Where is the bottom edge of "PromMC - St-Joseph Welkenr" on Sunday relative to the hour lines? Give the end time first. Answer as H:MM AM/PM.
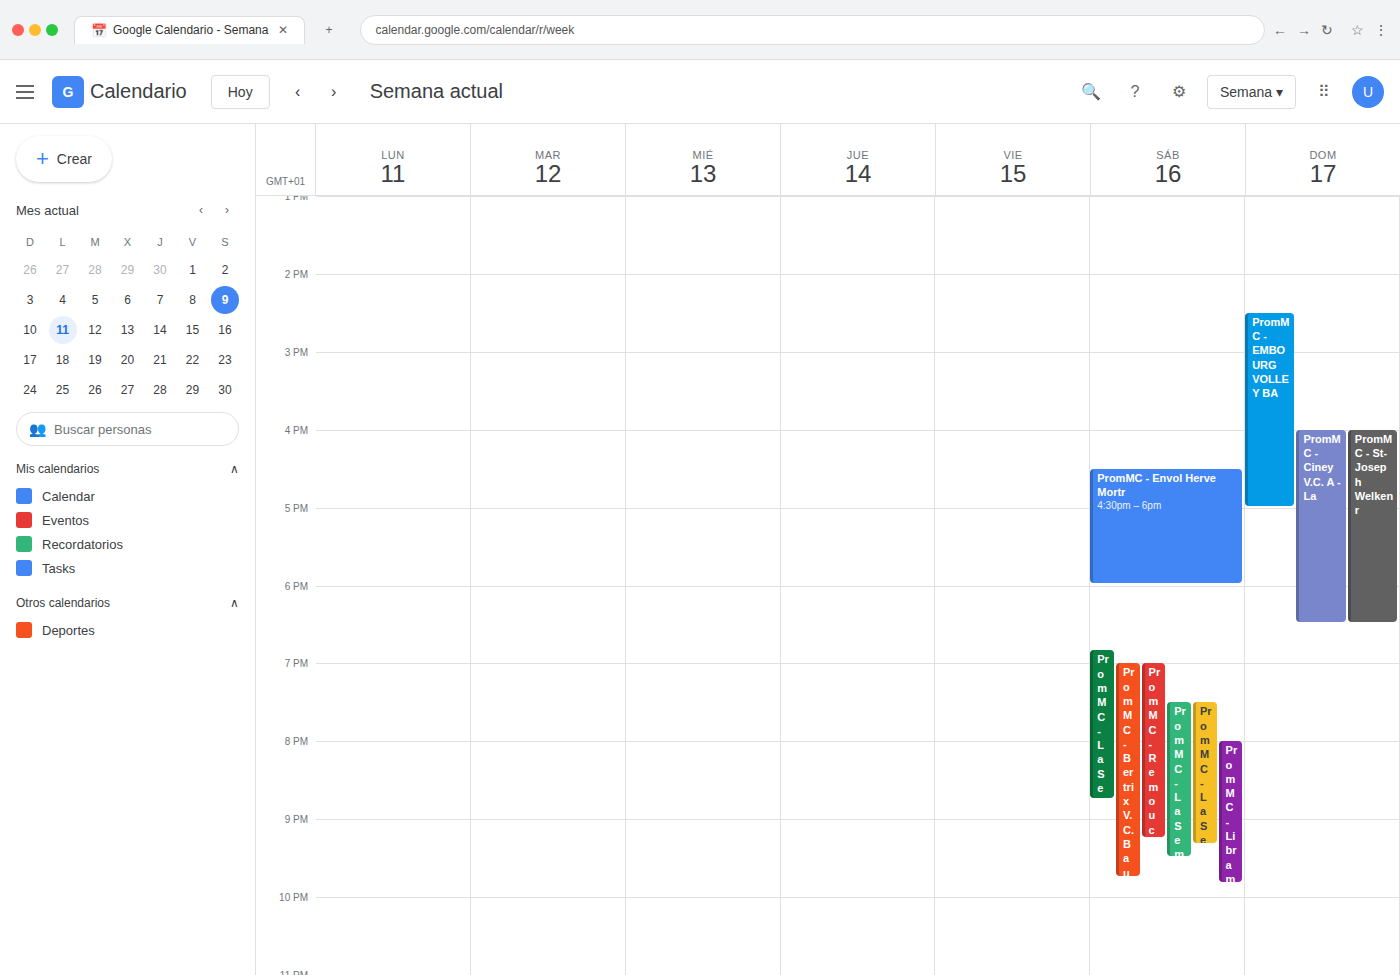
6:30 PM -- halfway between the 6 PM and 7 PM lines.